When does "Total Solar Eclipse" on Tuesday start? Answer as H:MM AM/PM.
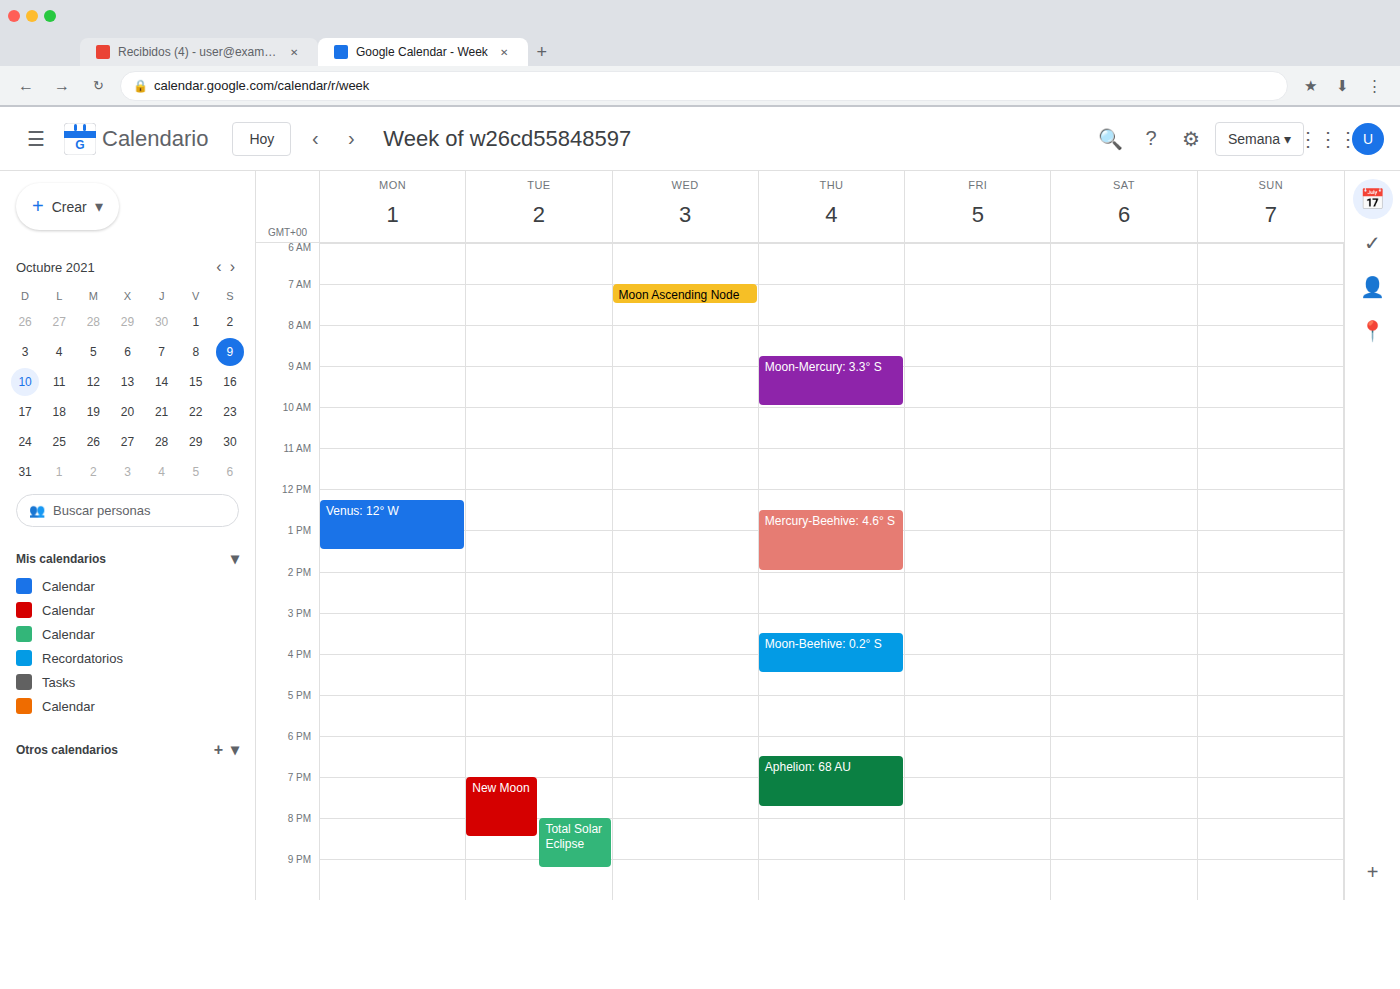
8:00 PM